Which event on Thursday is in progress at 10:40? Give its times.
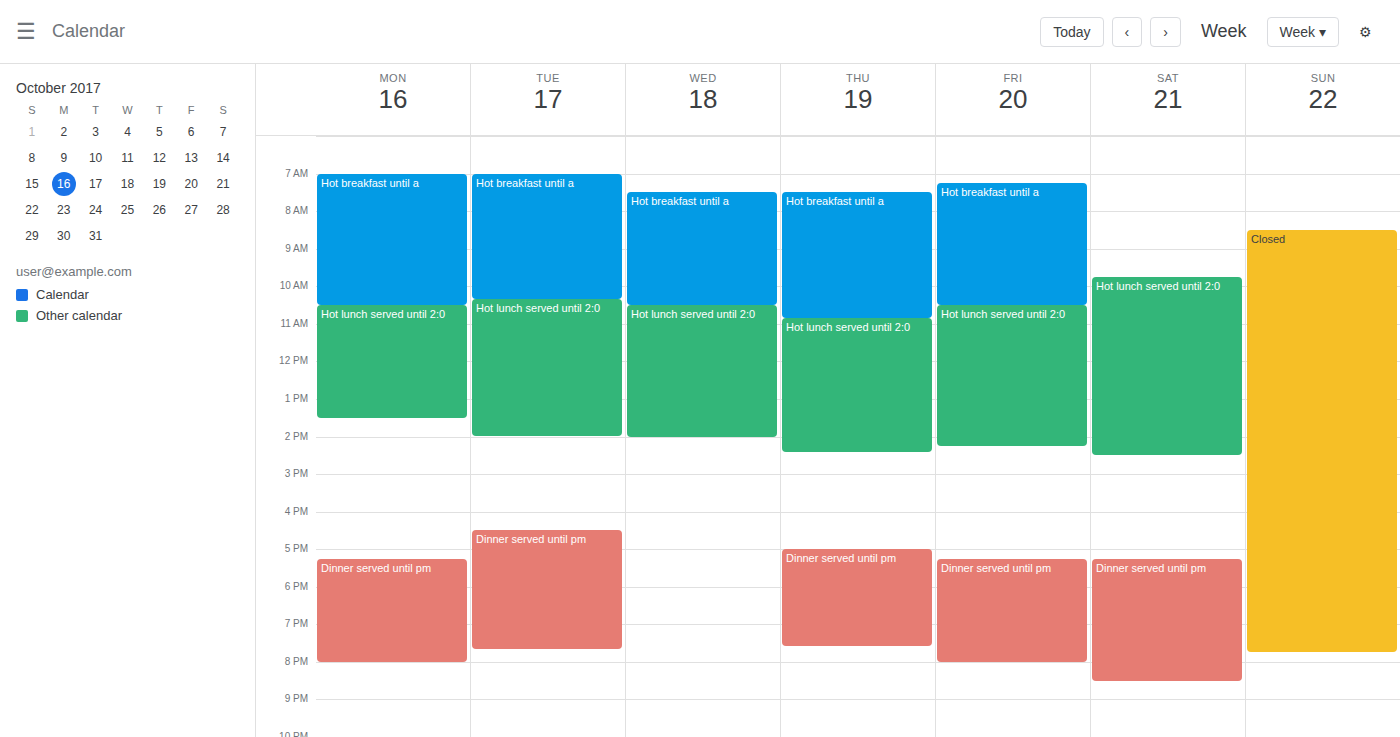
"Hot breakfast until a", 07:30 to 10:50